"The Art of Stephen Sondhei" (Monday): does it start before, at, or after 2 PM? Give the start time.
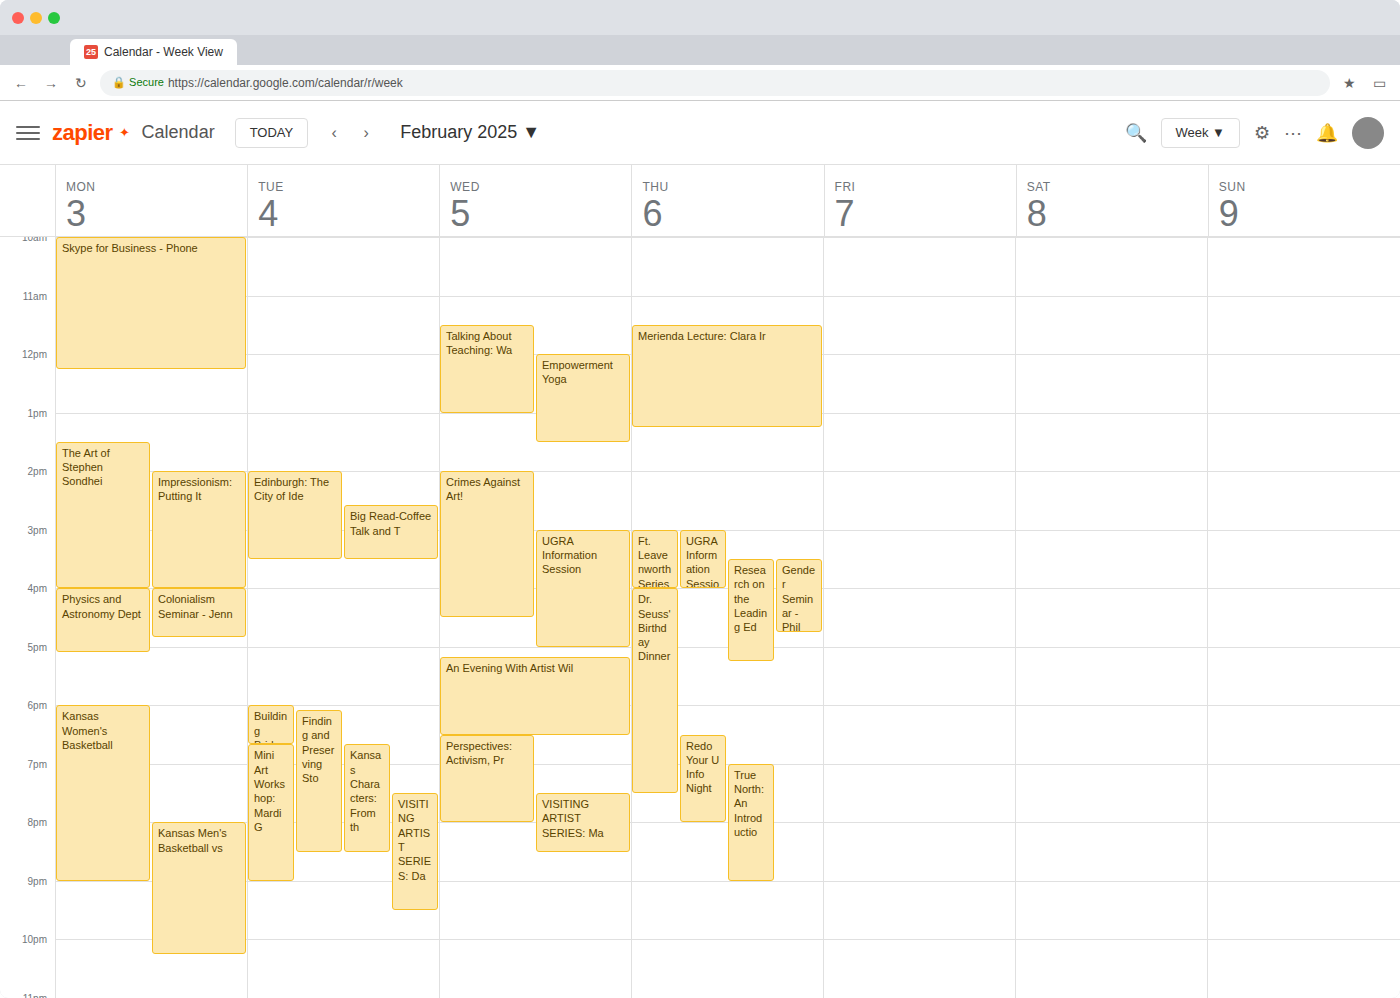
1:30 PM -- before 2 PM, 30 minutes above the 2 PM line.